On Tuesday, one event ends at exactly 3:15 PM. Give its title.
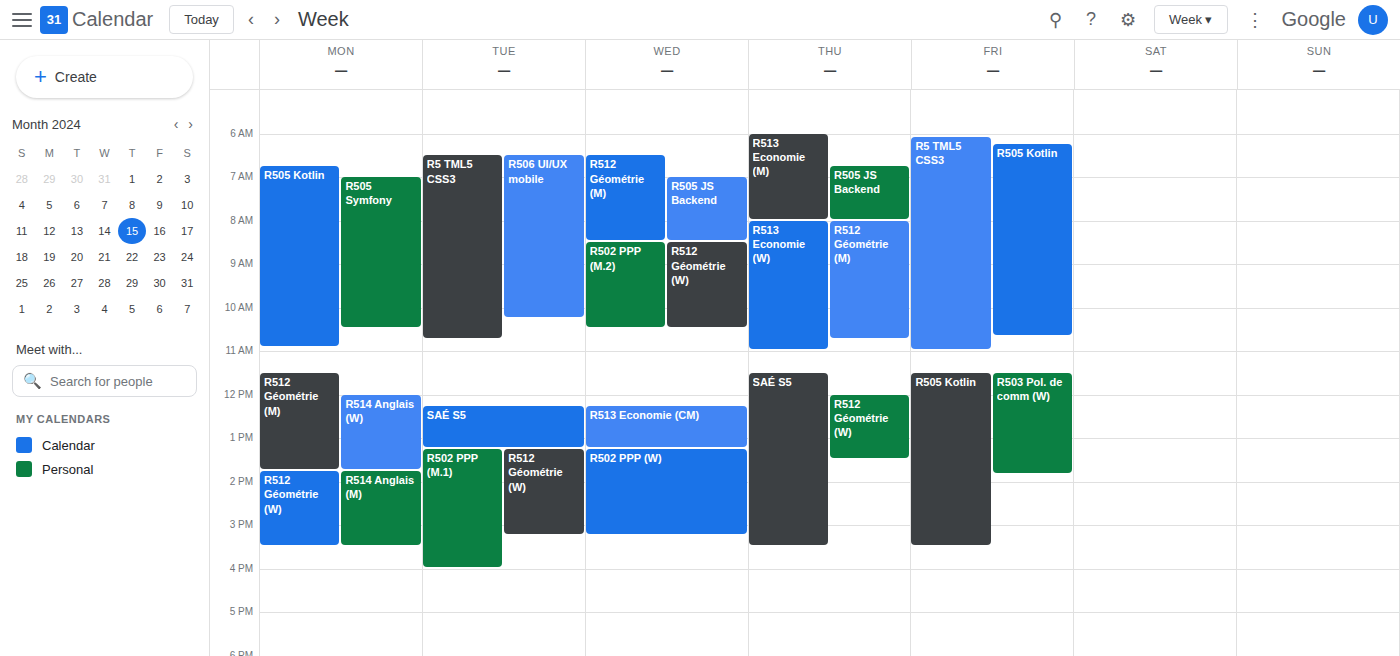
"R512 Géométrie (W)"